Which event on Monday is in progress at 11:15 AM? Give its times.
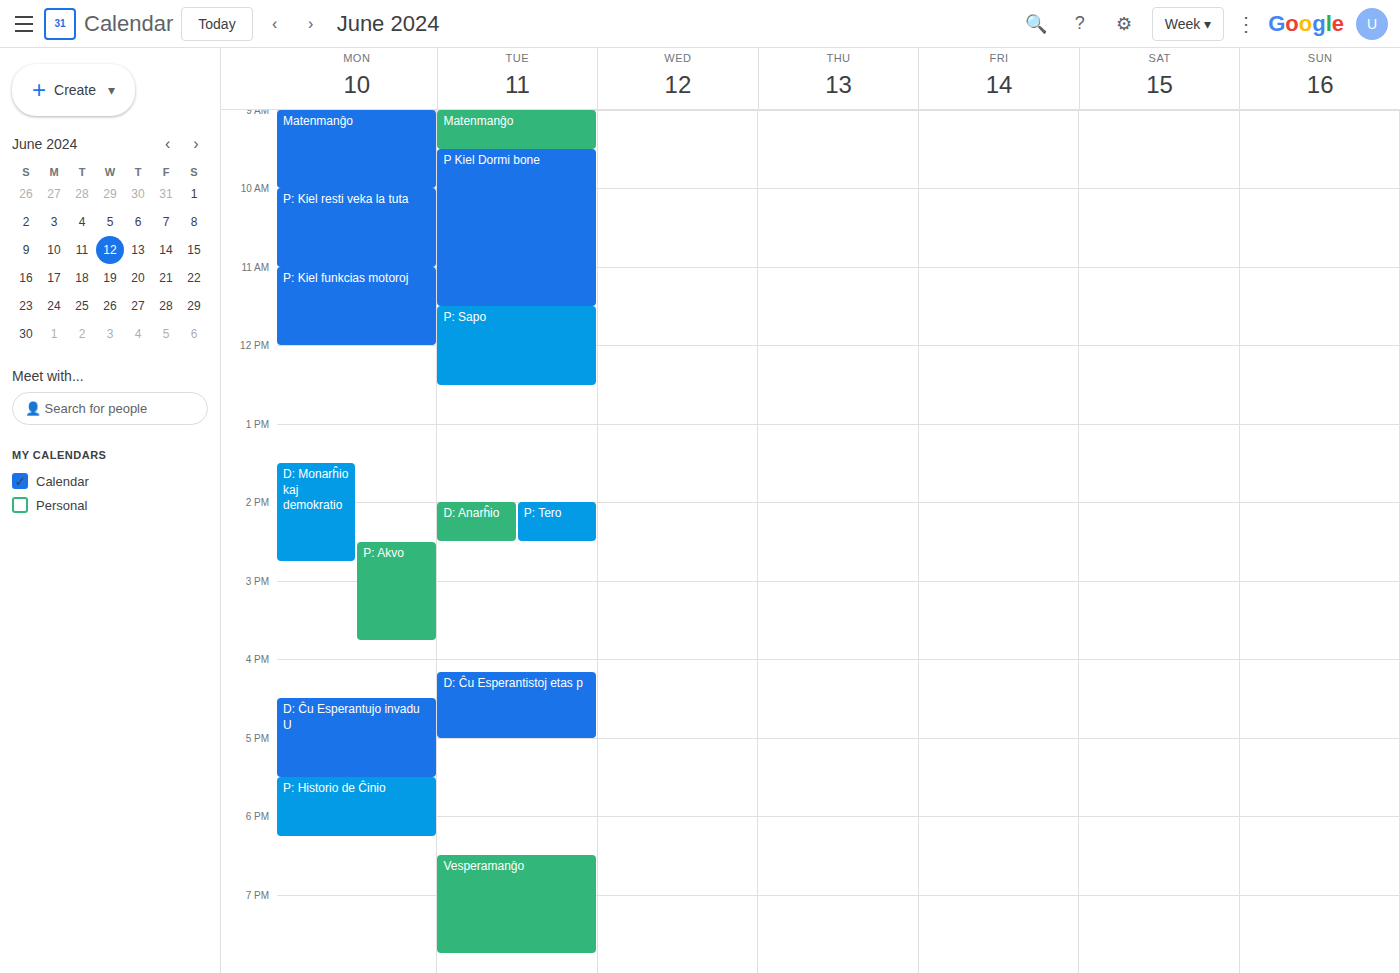
"P: Kiel funkcias motoroj", 11:00 AM to 12:00 PM